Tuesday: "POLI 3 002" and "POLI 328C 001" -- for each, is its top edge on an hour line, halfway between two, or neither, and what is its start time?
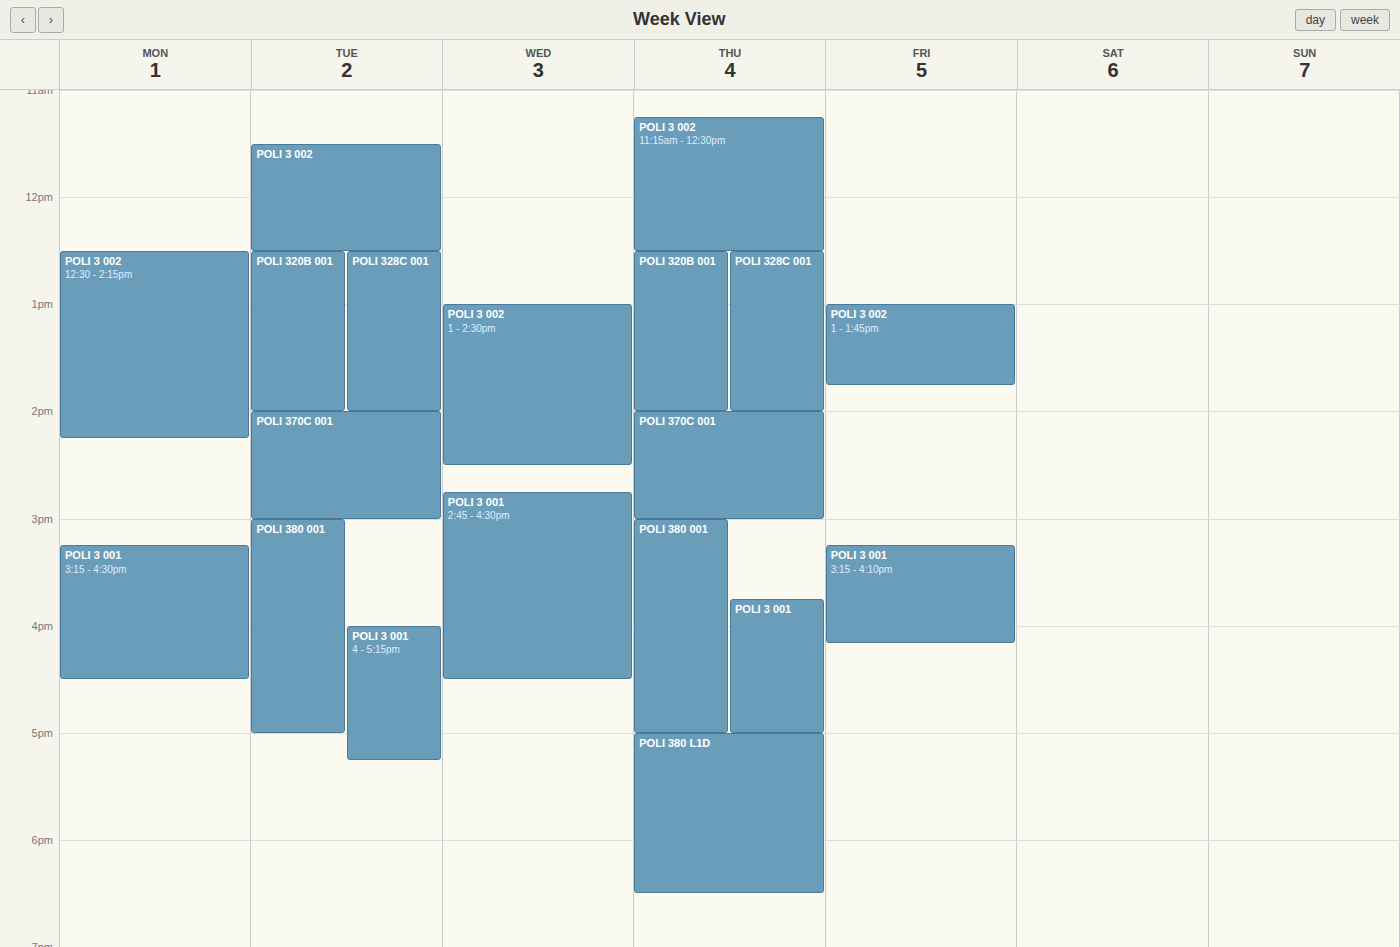
"POLI 3 002": 11:30 AM, halfway between the 11 AM and 12 PM lines. "POLI 328C 001": 12:30 PM, halfway between the 12 PM and 1 PM lines.